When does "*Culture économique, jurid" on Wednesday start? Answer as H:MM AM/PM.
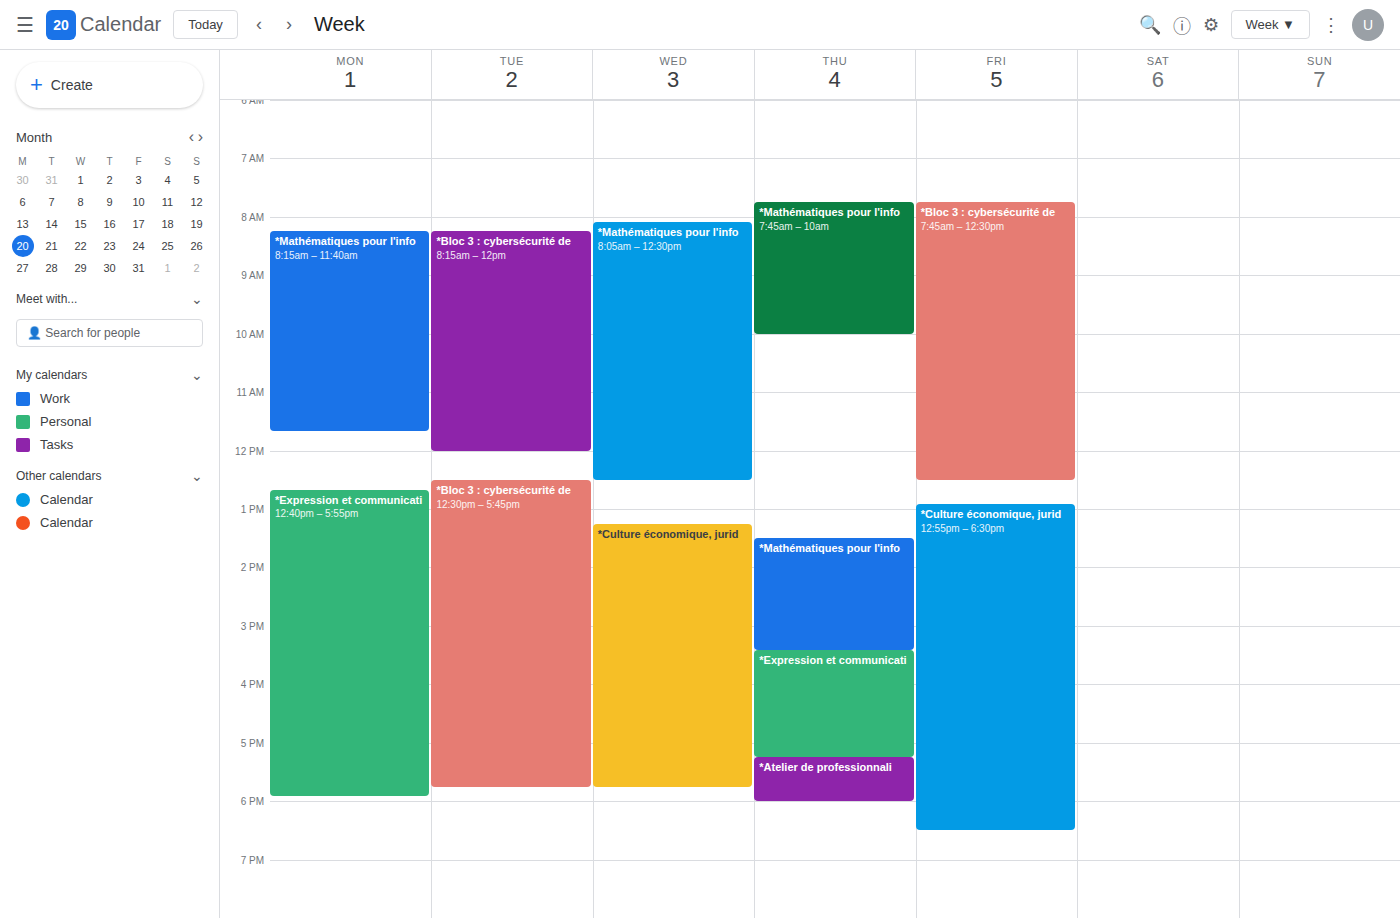
1:15 PM